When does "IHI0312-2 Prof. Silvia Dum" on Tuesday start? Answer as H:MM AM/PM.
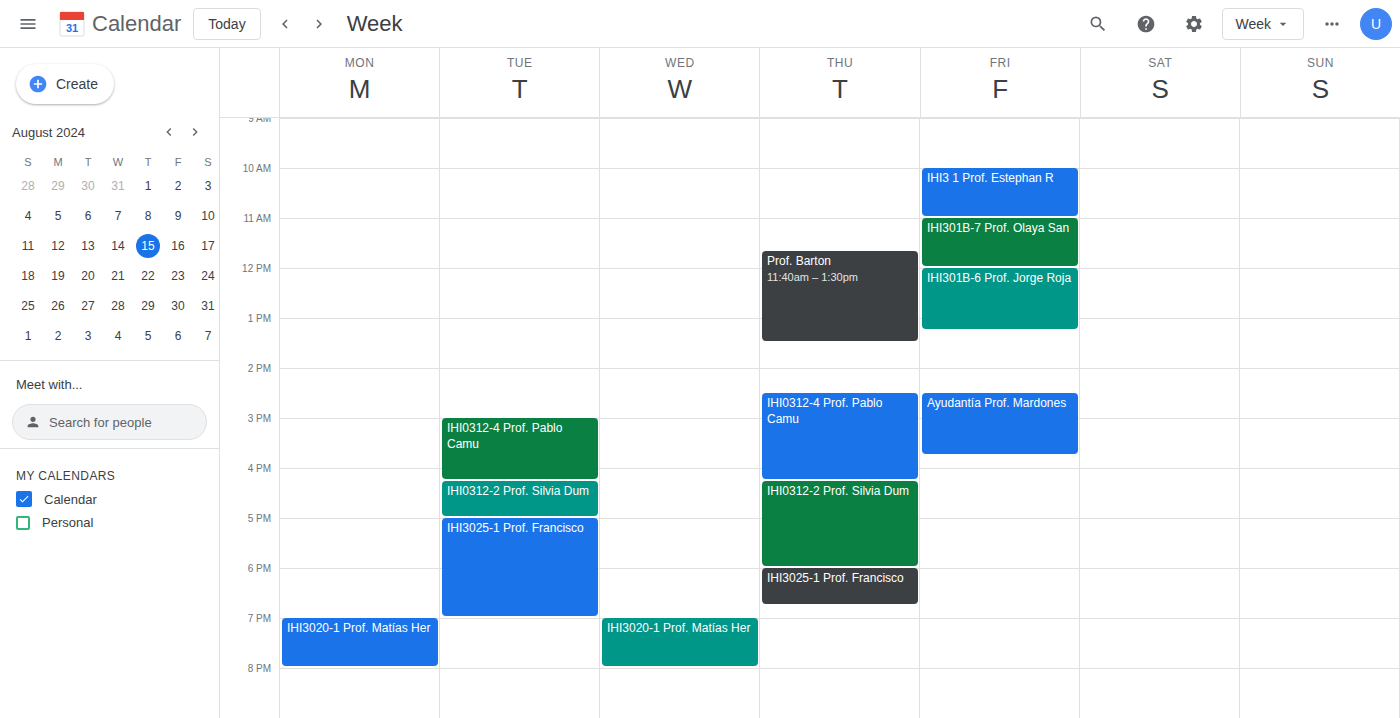
4:15 PM